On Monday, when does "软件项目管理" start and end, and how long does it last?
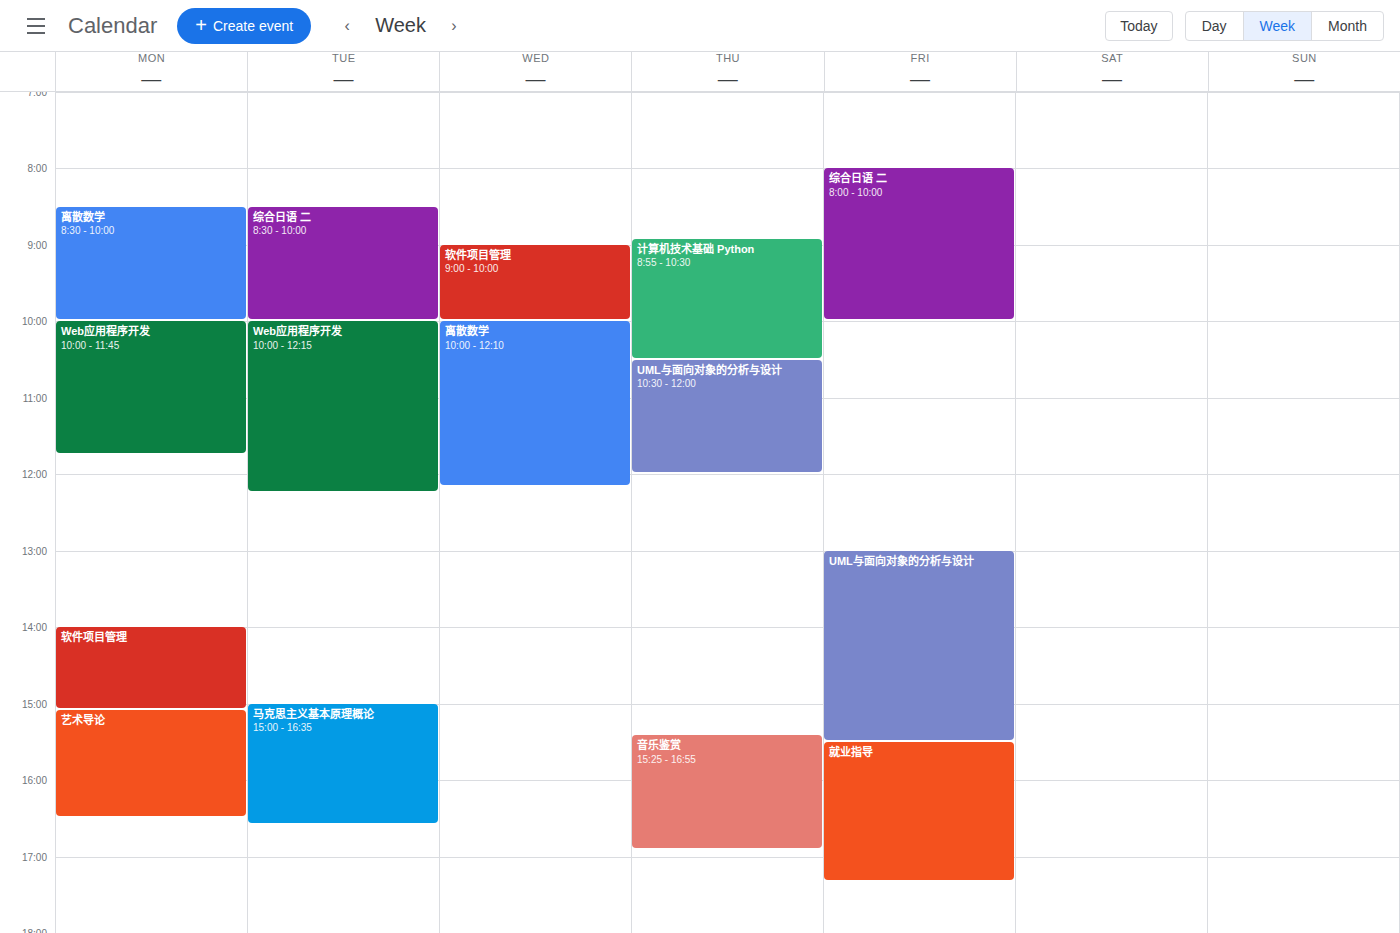
2:00 PM to 3:05 PM, 1 hour 5 minutes